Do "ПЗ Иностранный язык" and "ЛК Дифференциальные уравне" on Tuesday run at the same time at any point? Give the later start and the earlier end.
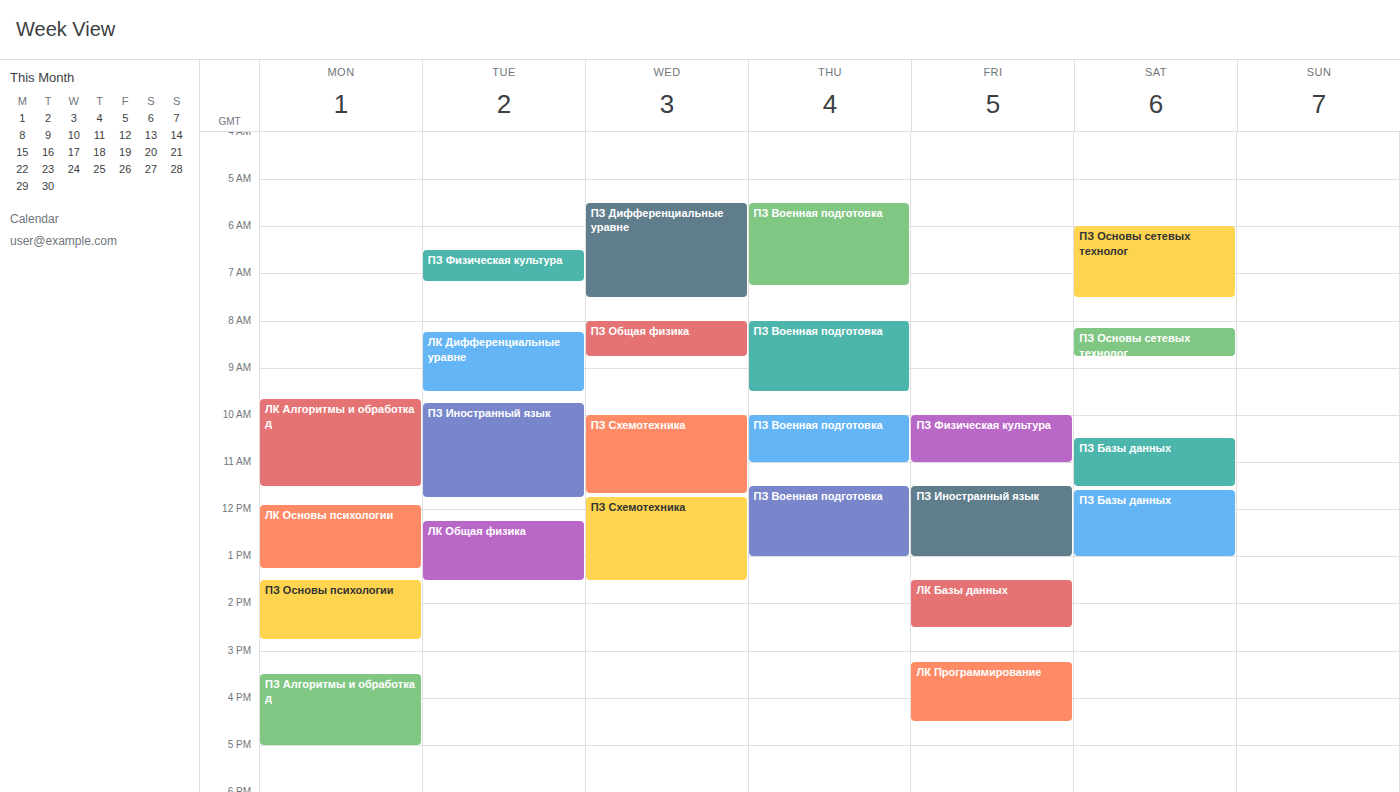
"ЛК Дифференциальные уравне" ends at 9:30 AM and "ПЗ Иностранный язык" starts at 9:45 AM -- no overlap.